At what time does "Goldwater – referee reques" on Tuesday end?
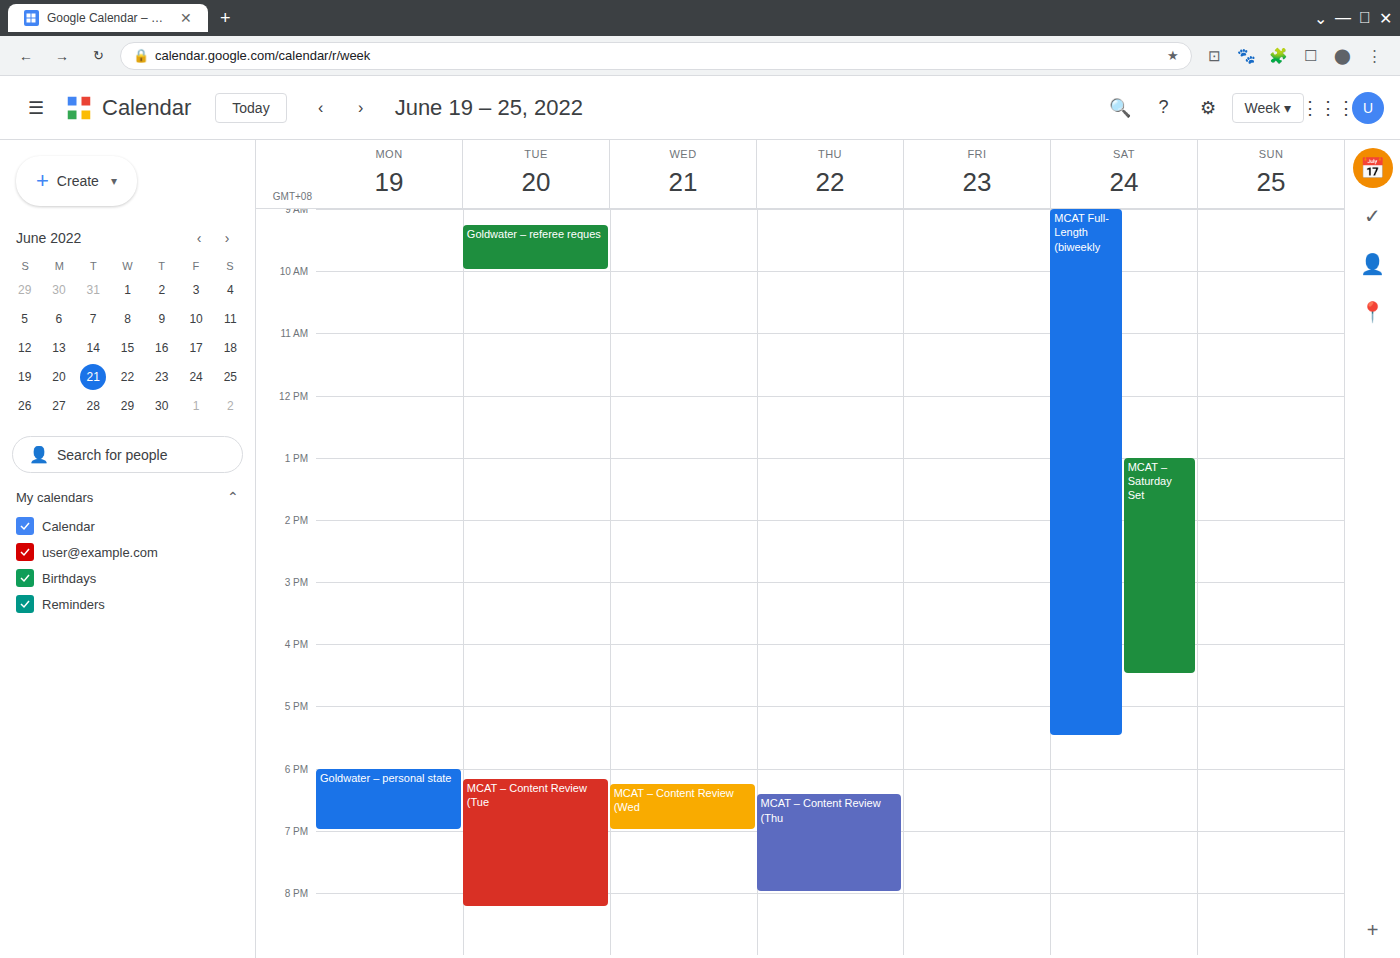
10:00 AM